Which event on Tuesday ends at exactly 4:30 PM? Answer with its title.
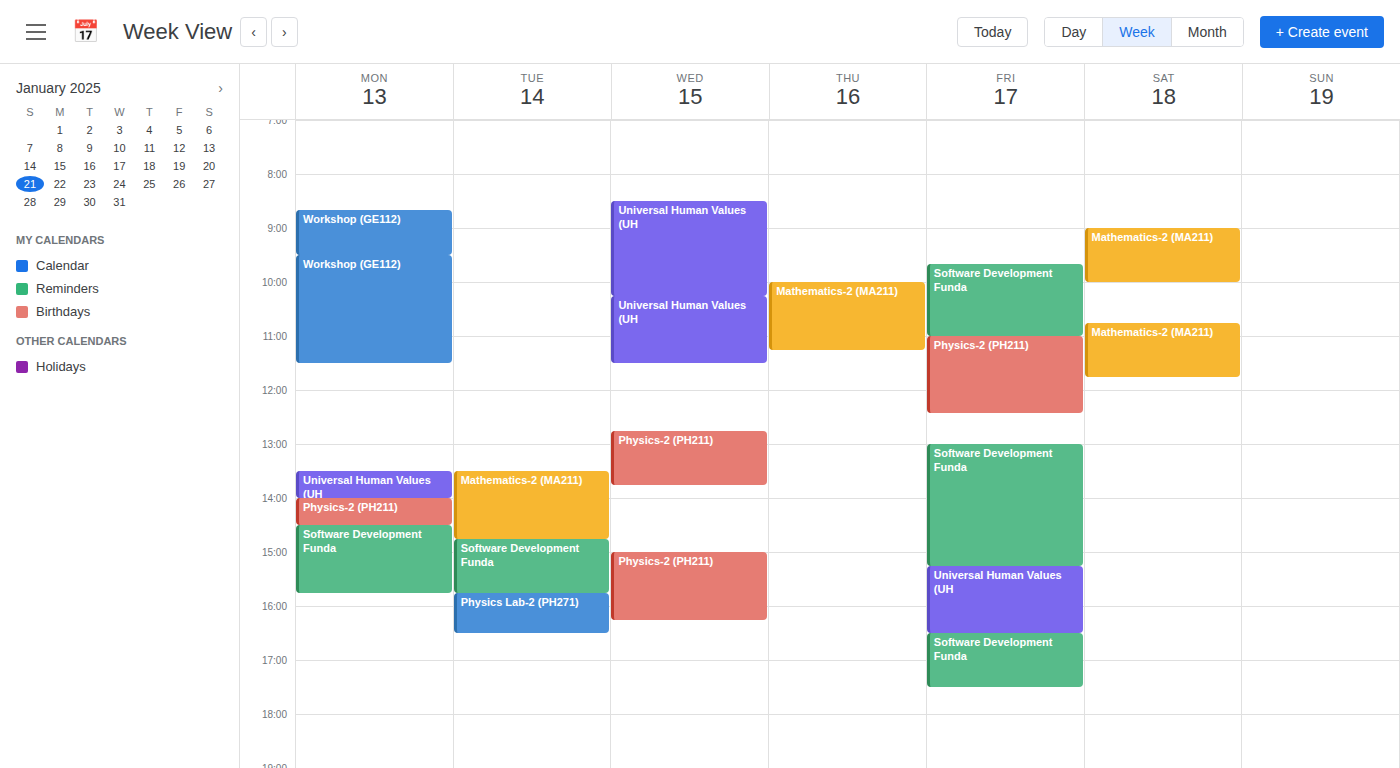
"Physics Lab-2 (PH271)"